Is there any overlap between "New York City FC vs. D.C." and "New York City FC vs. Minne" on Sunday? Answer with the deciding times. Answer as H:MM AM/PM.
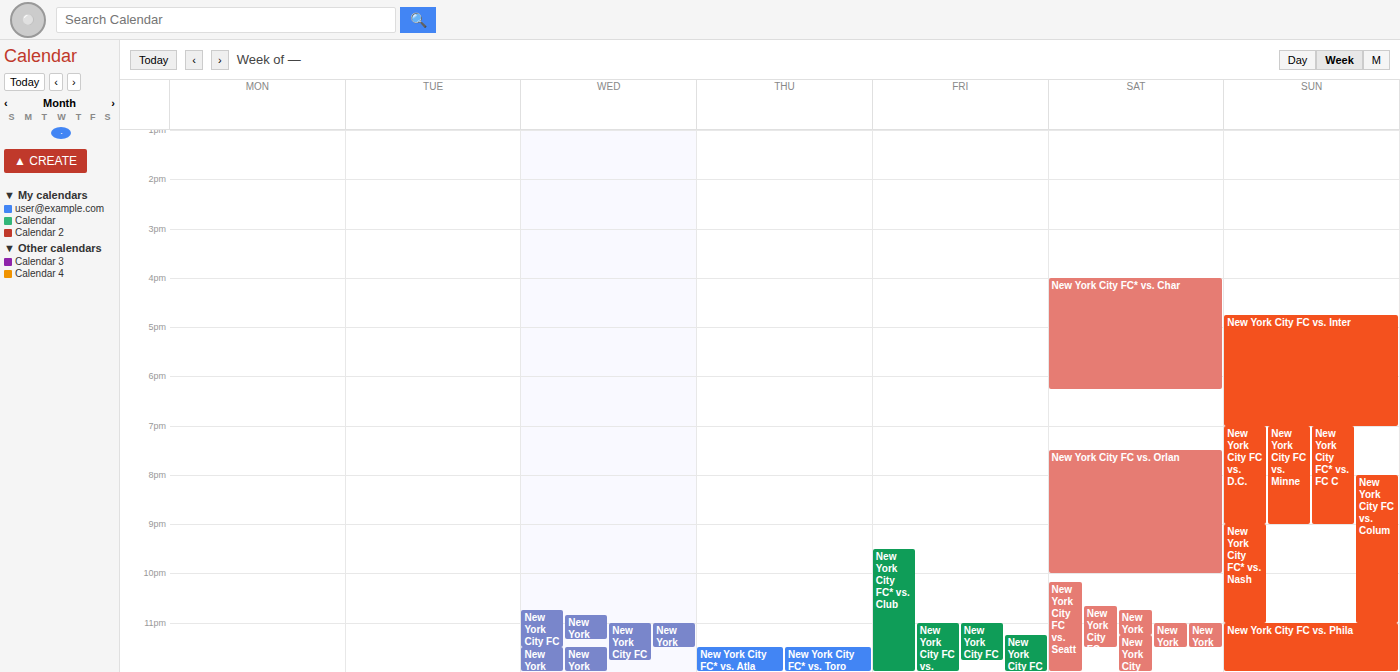
"New York City FC vs. D.C." runs 7:00 PM to 9:00 PM, inside "New York City FC vs. Minne" -- they overlap.